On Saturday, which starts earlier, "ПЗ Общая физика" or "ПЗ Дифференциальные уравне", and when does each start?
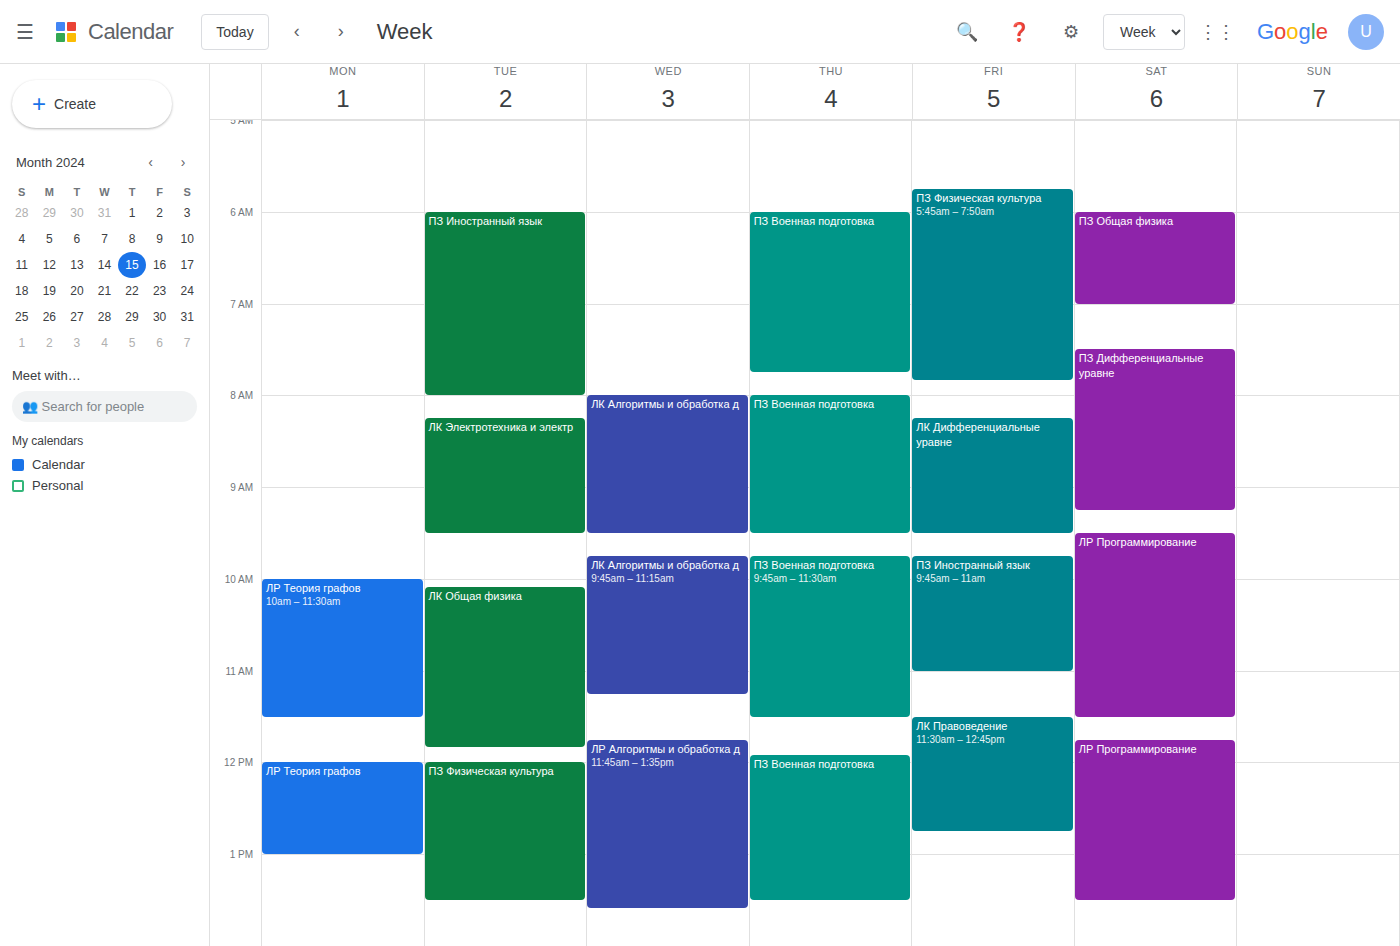
"ПЗ Общая физика" 6:00 AM; "ПЗ Дифференциальные уравне" 7:30 AM.